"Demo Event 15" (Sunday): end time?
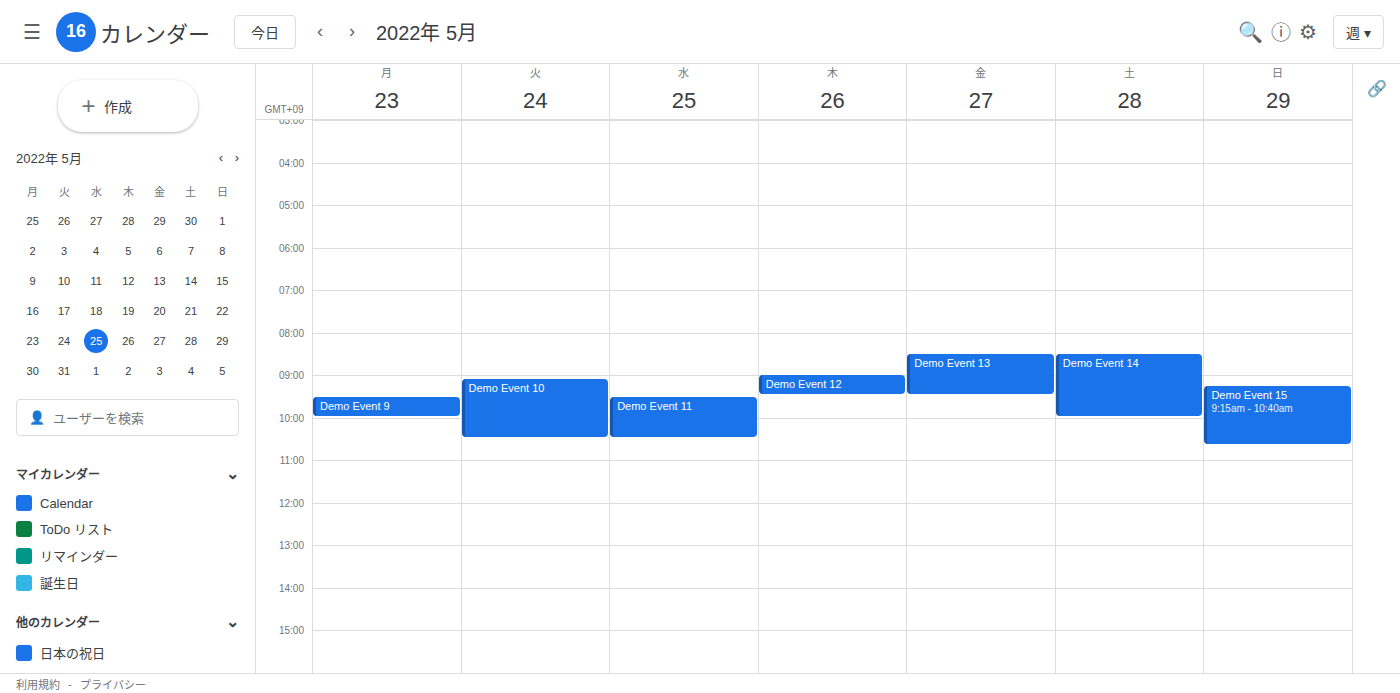
10:40 AM